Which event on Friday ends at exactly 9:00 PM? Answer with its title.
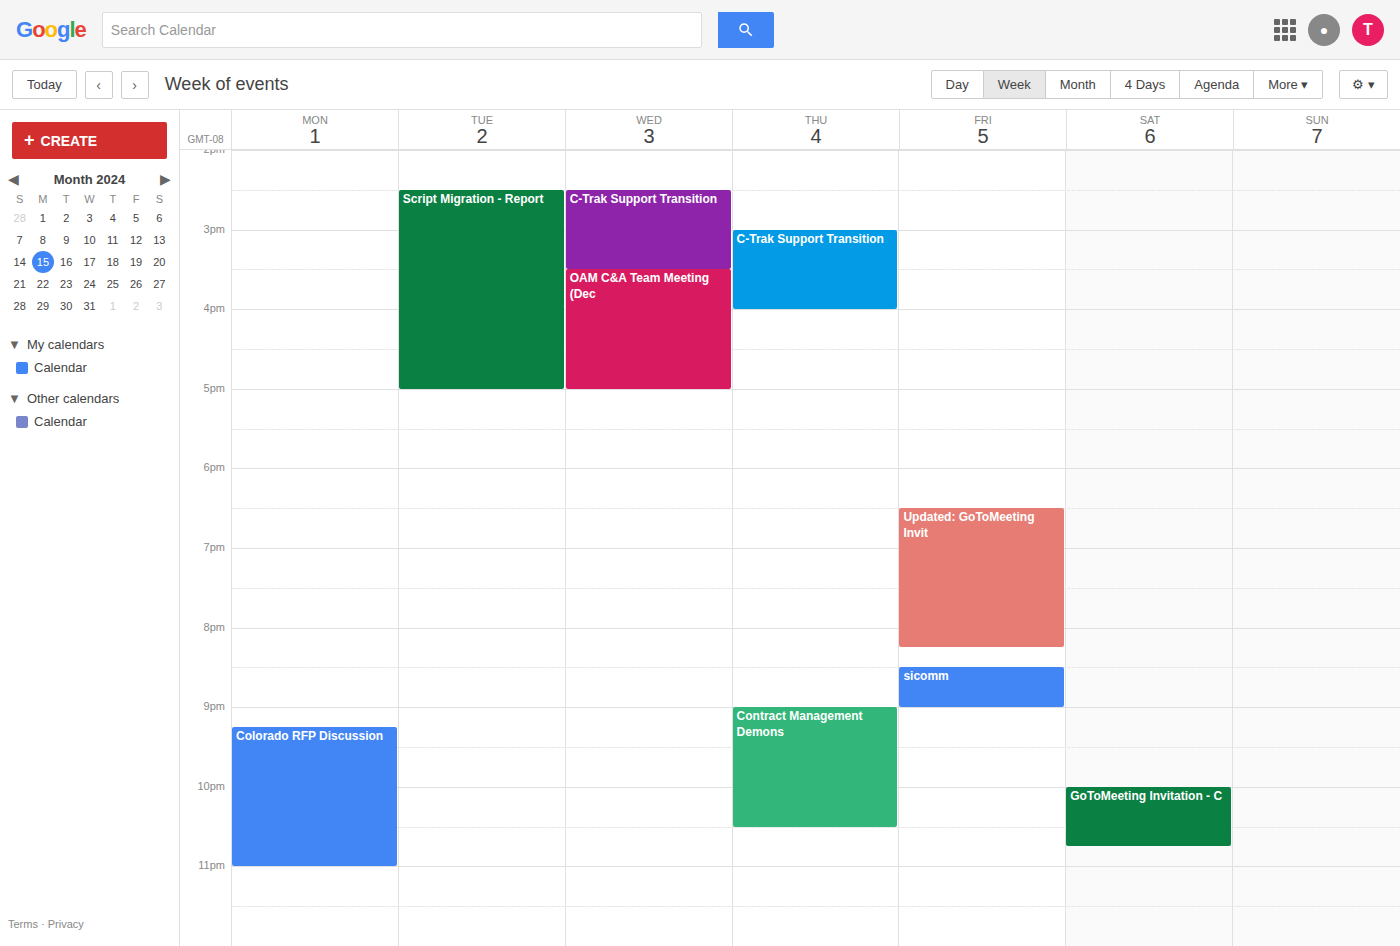
"sicomm"